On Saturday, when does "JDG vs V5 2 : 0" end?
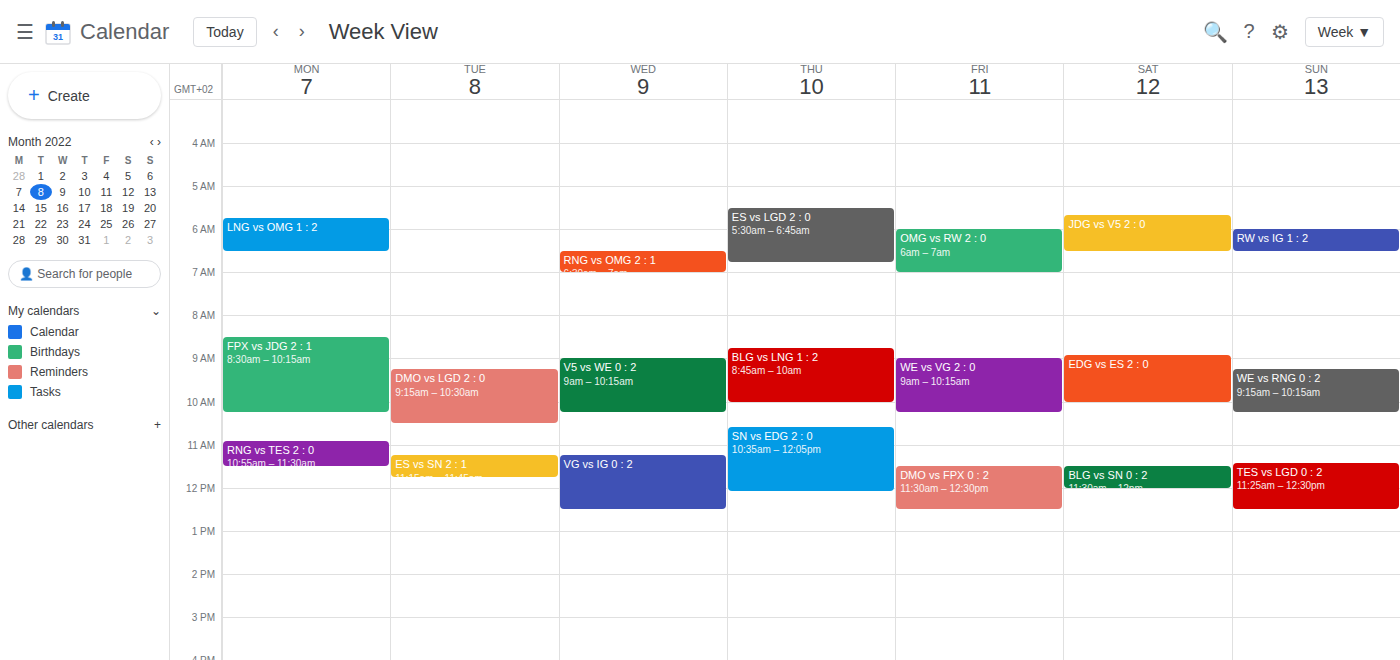
6:30 AM